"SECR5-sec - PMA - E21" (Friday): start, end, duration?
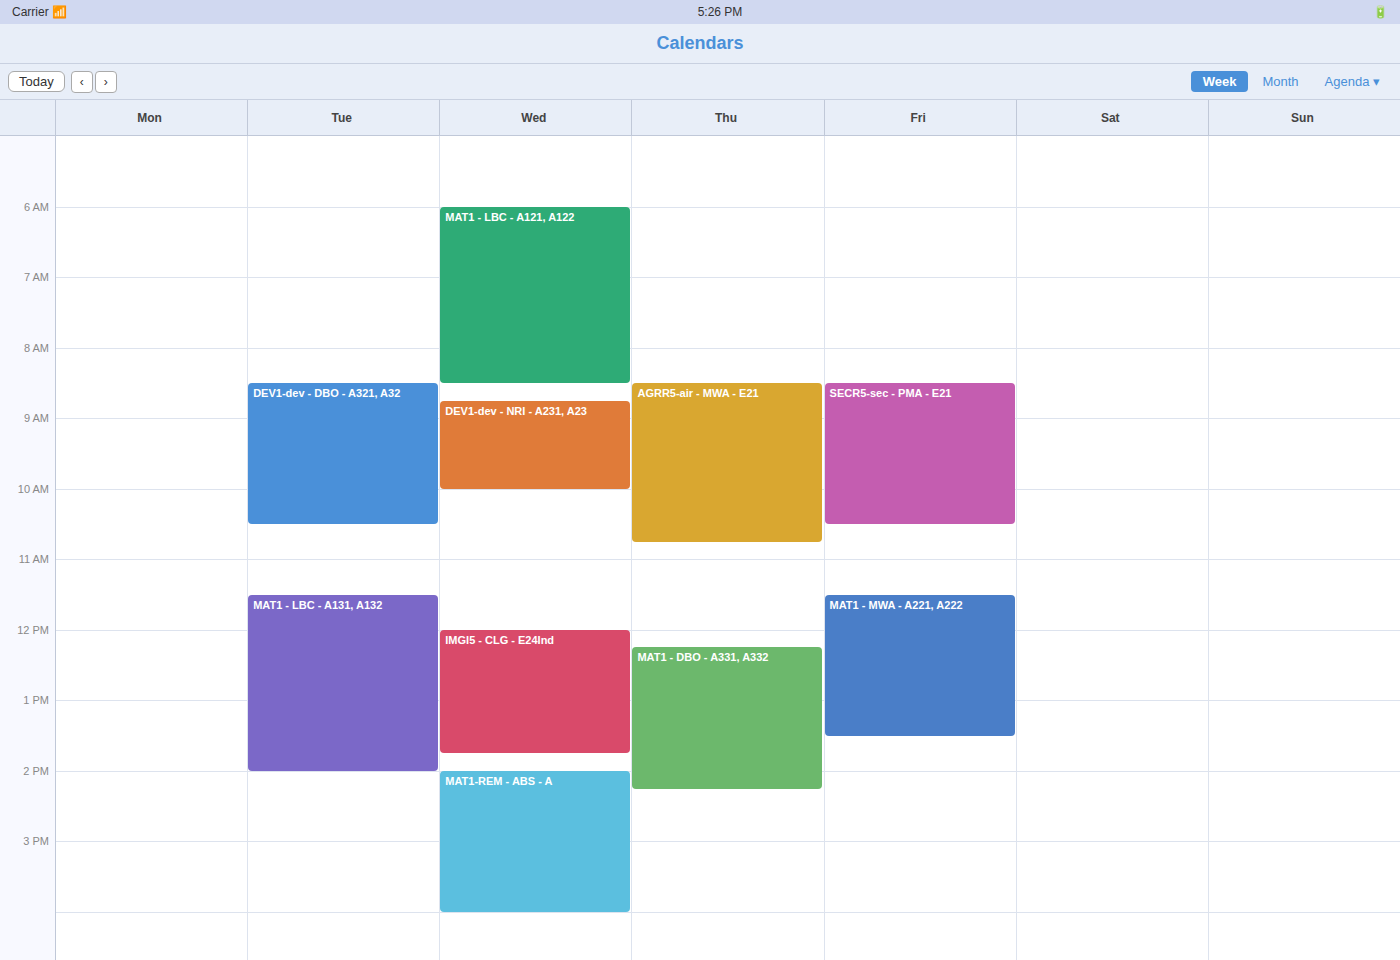
08:30 to 10:30, 2 hours